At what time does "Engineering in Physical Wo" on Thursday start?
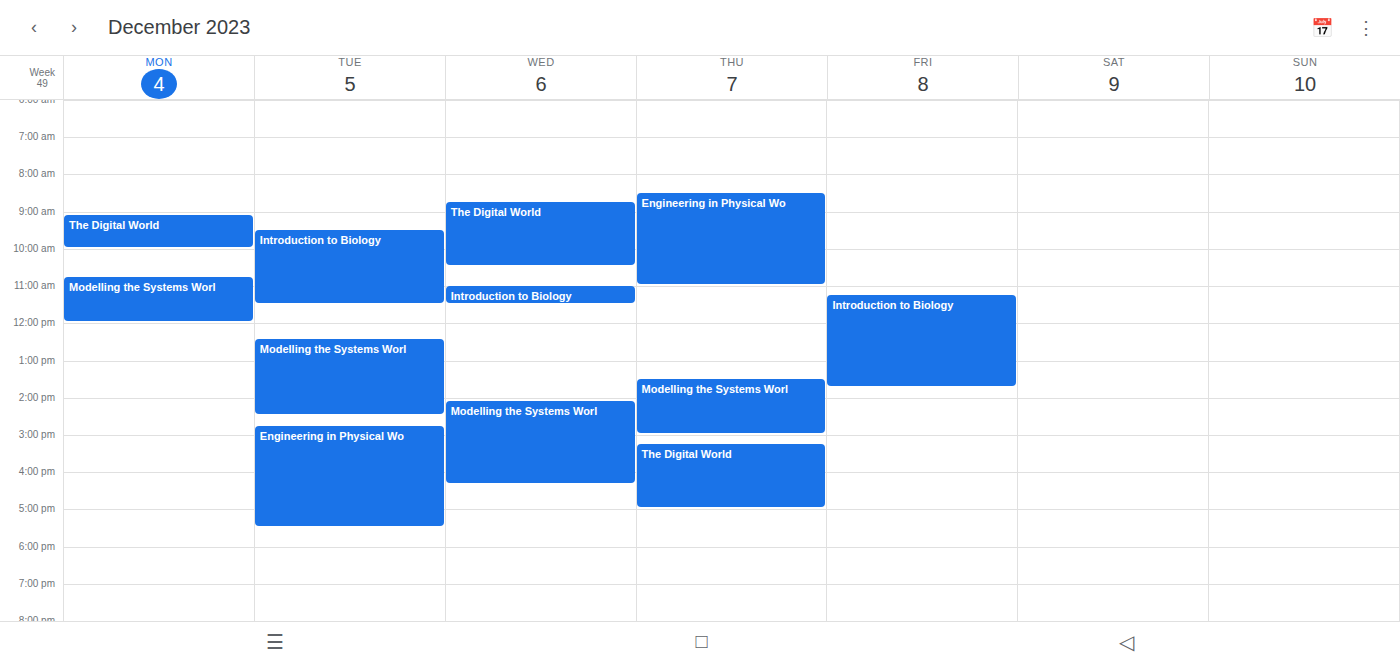
8:30 AM